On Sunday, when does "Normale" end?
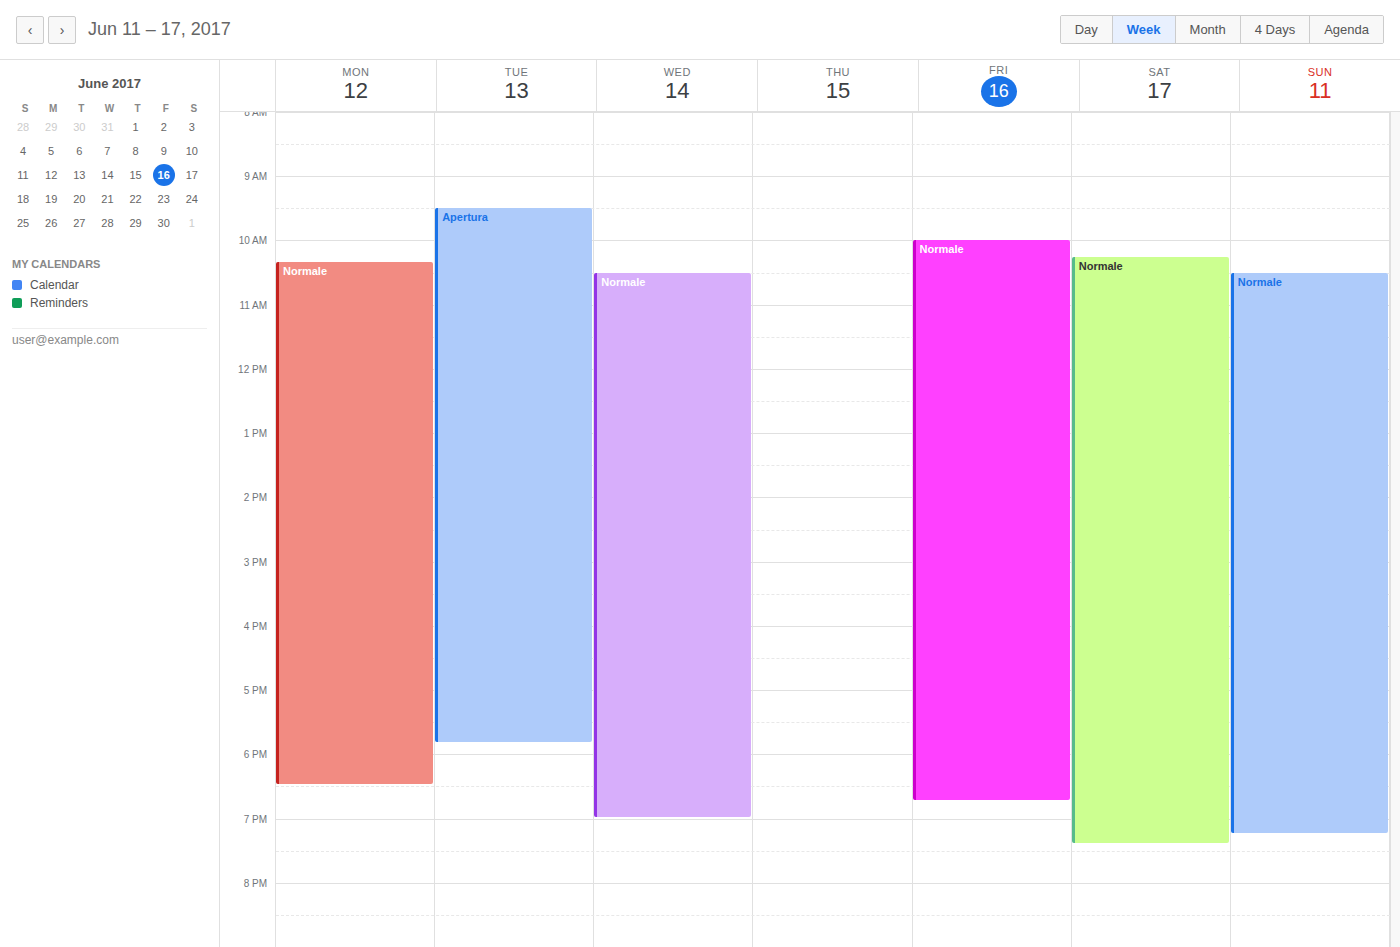
7:15 PM